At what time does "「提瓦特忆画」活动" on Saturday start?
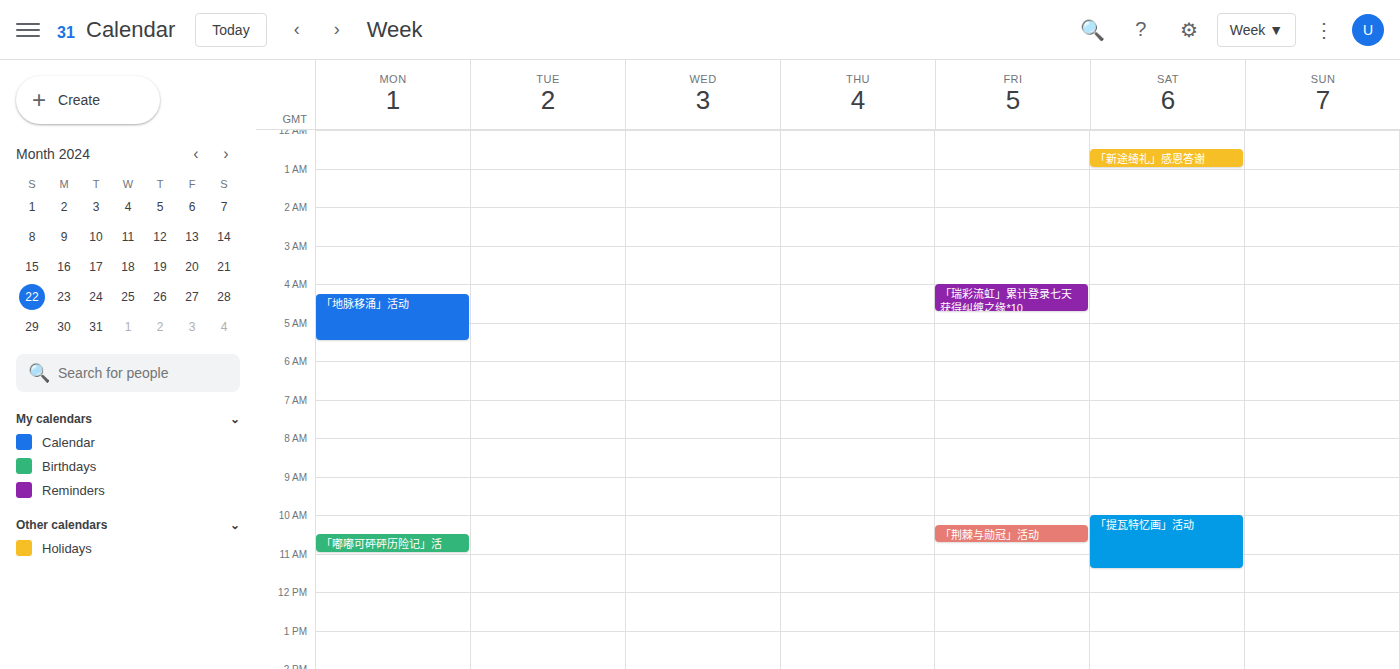
10:00